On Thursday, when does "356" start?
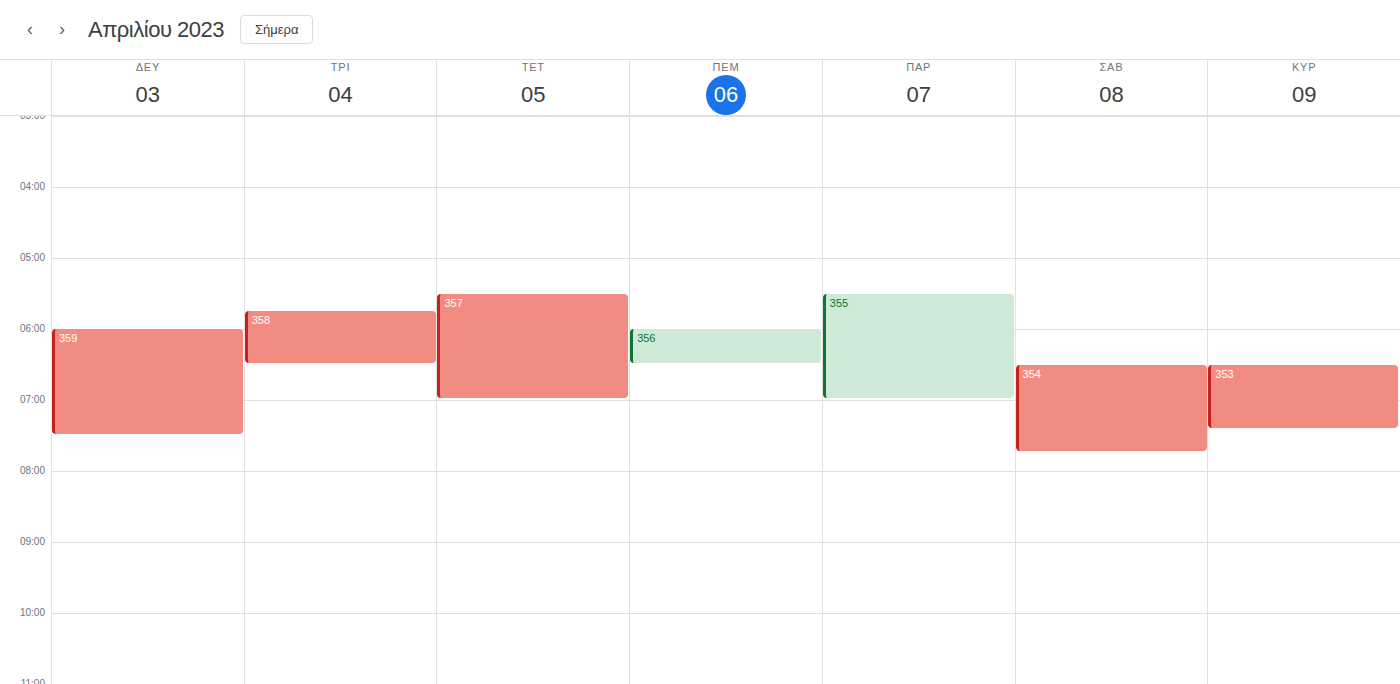
6:00 AM